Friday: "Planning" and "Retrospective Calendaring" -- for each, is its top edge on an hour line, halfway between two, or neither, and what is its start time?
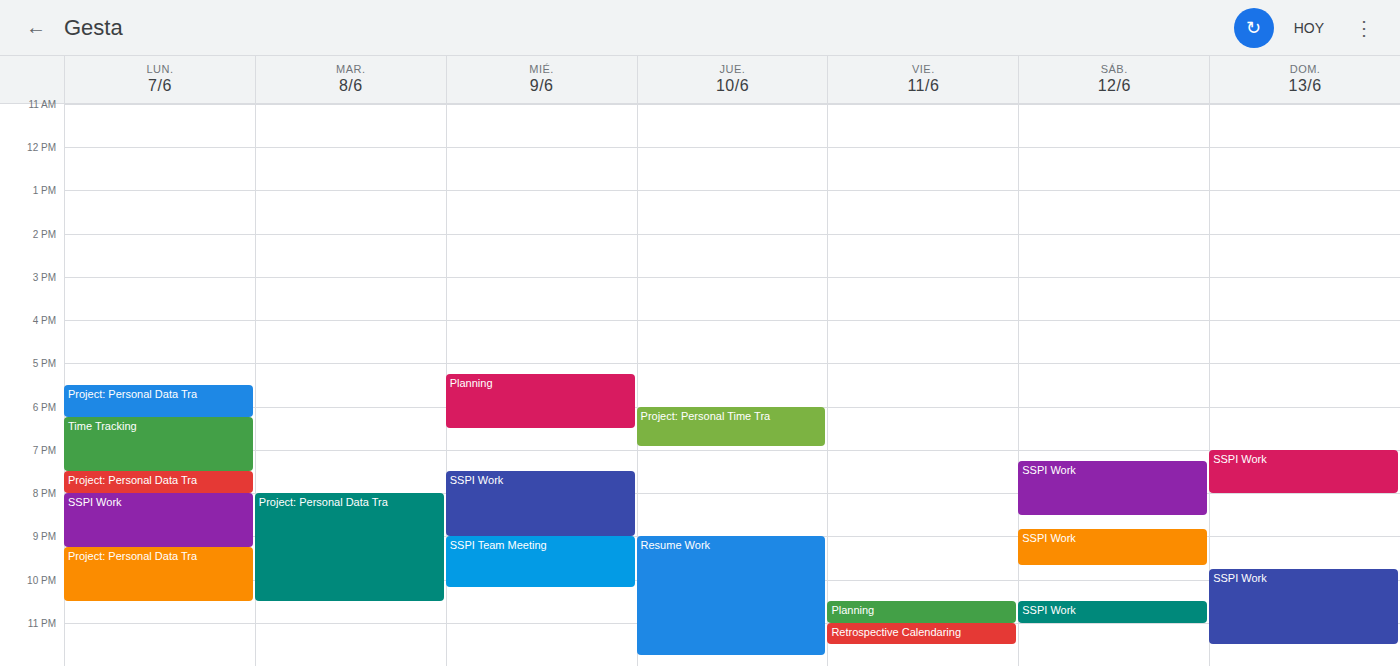
"Planning": 10:30 PM, halfway between the 10 PM and 11 PM lines. "Retrospective Calendaring": 11:00 PM, exactly on the 11 PM line.